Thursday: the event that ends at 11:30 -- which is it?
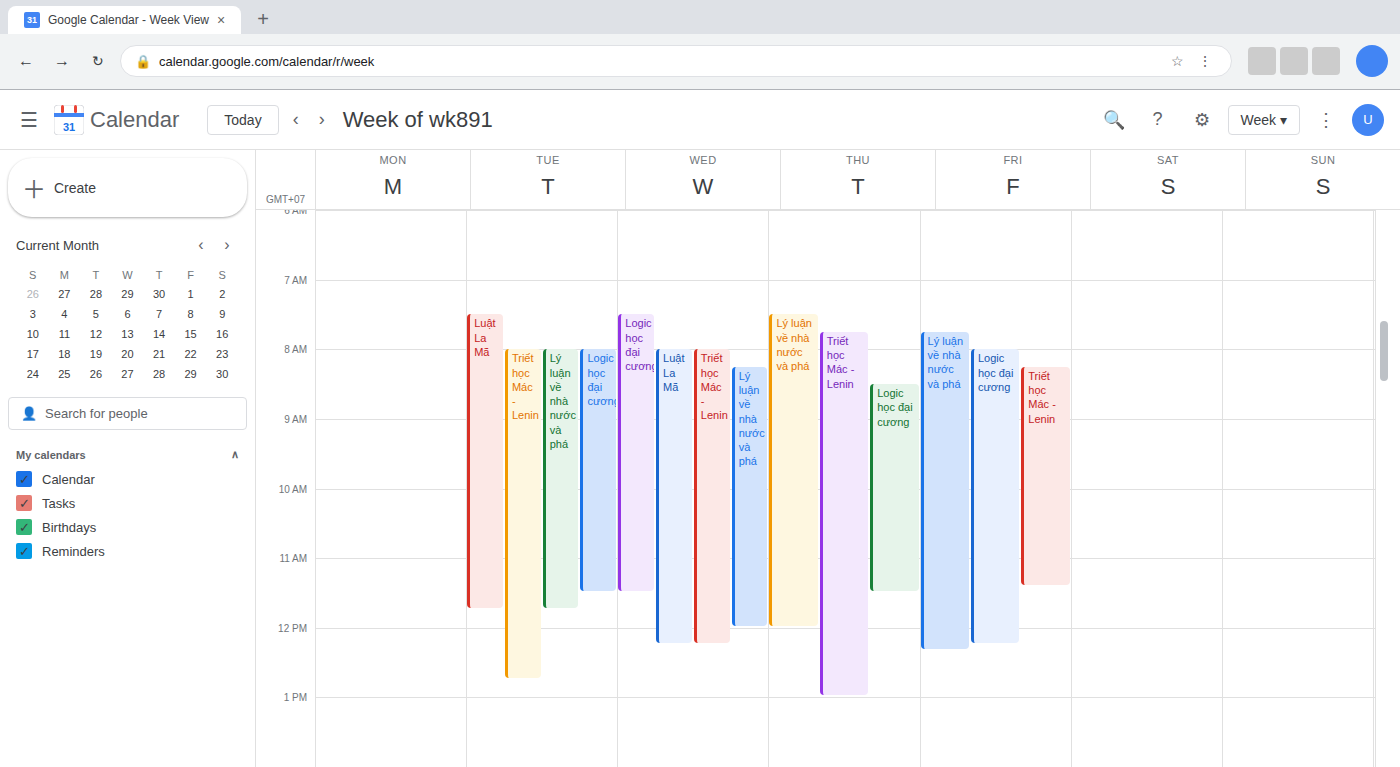
"Logic học đại cương"